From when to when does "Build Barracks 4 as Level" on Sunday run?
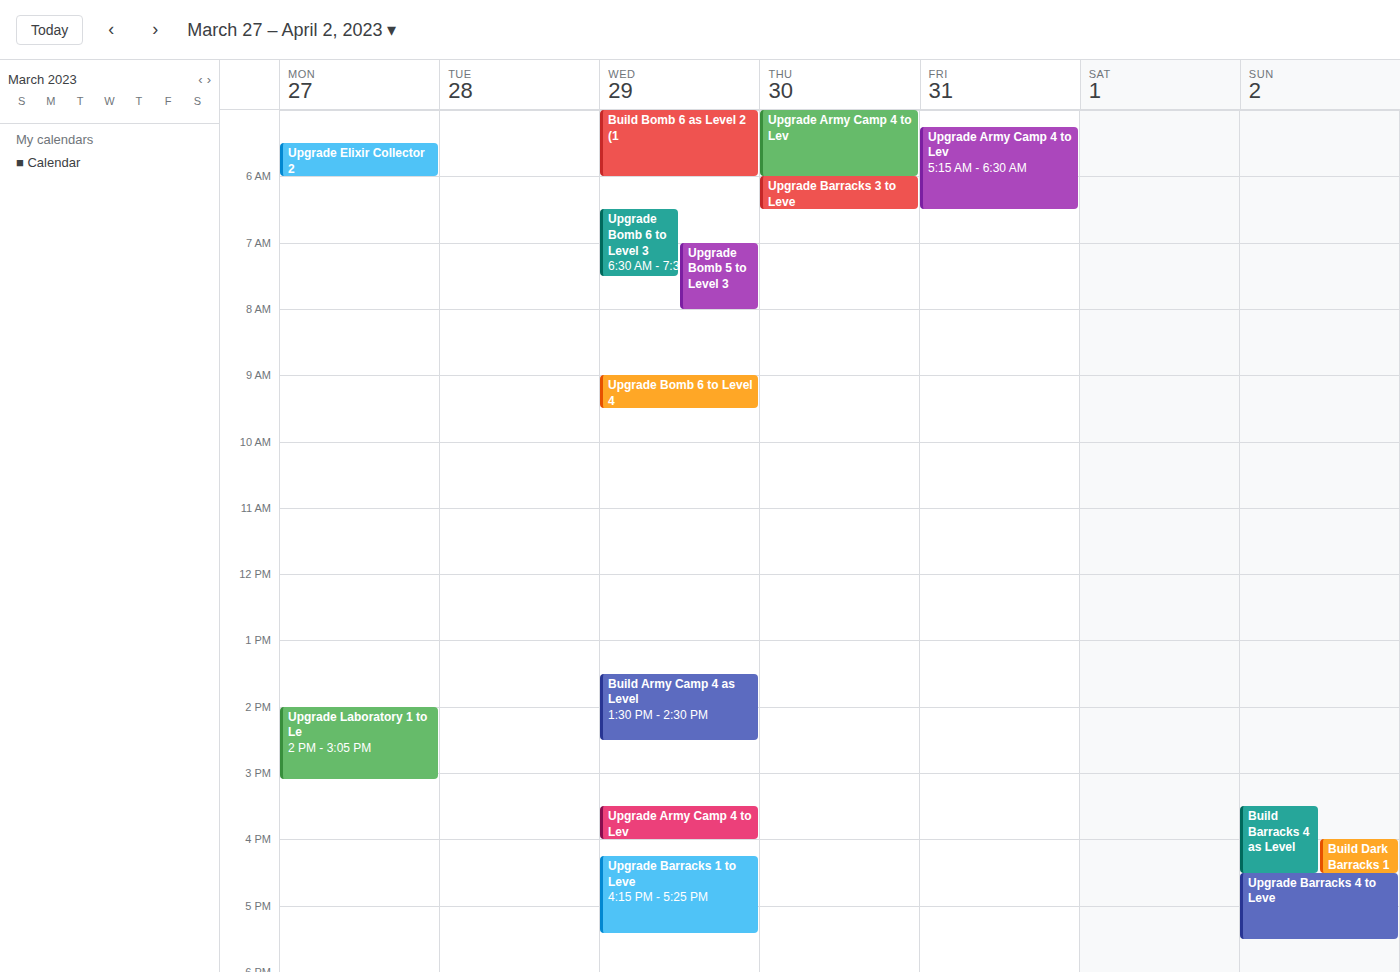
15:30 to 16:30